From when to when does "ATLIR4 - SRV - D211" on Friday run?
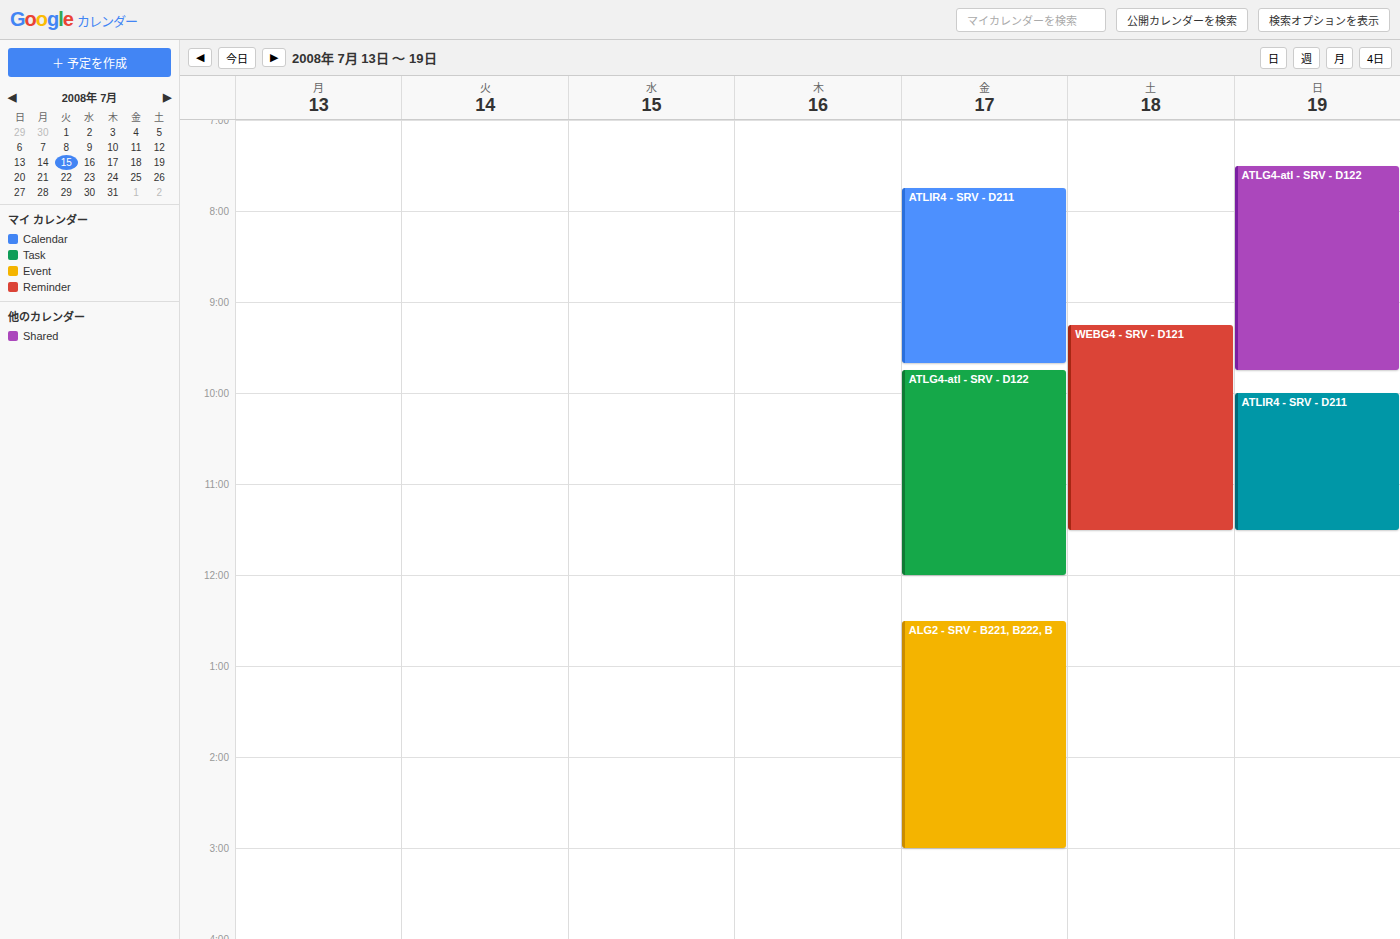
7:45 AM to 9:40 AM